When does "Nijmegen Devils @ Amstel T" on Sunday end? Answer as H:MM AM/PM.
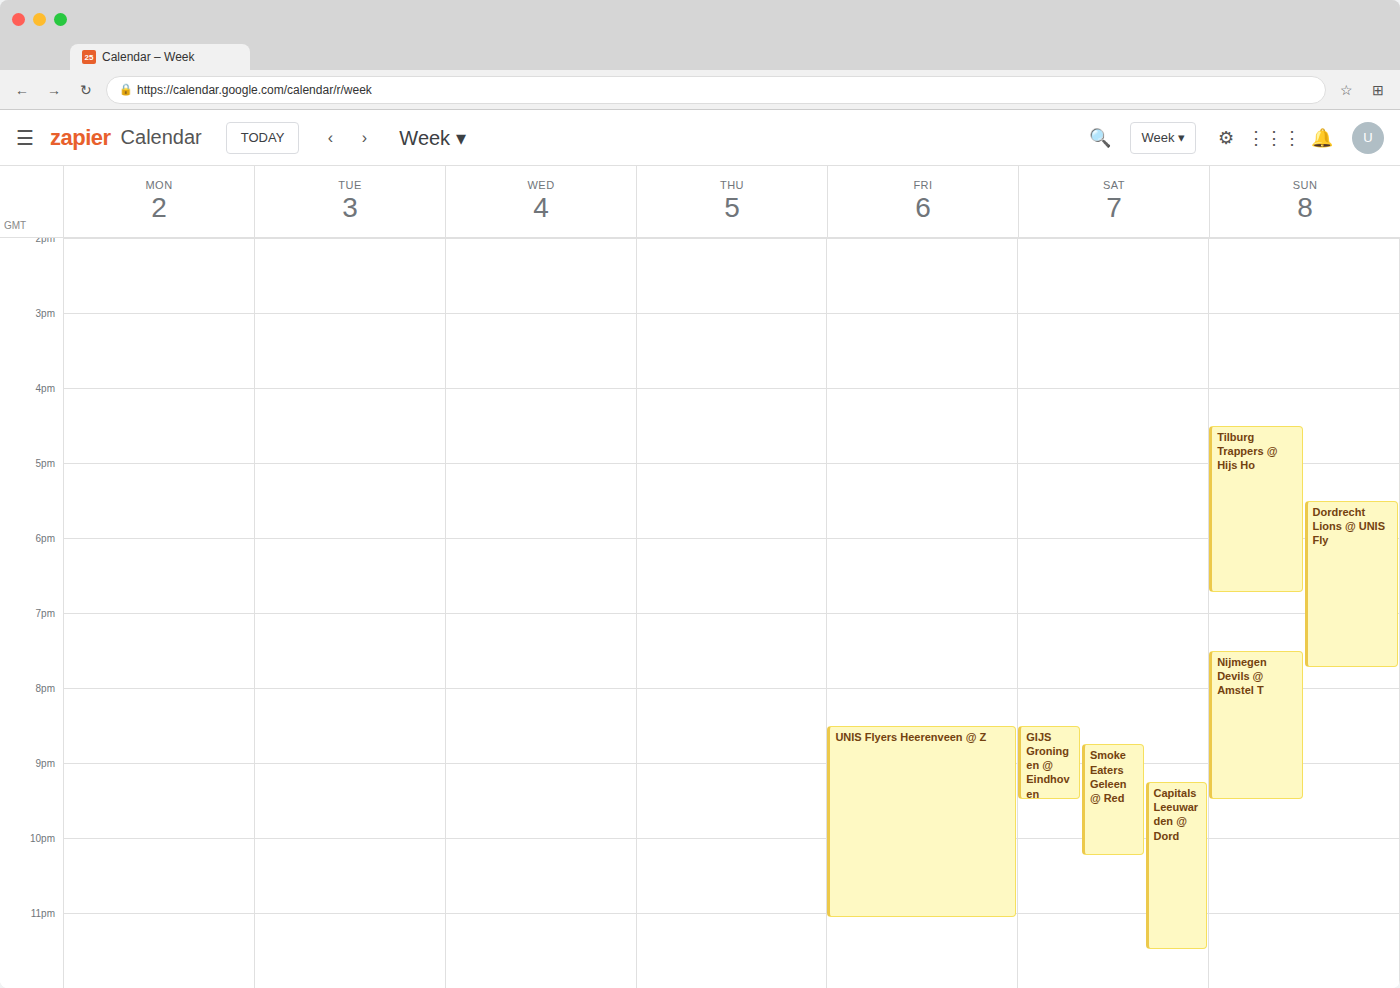
9:30 PM